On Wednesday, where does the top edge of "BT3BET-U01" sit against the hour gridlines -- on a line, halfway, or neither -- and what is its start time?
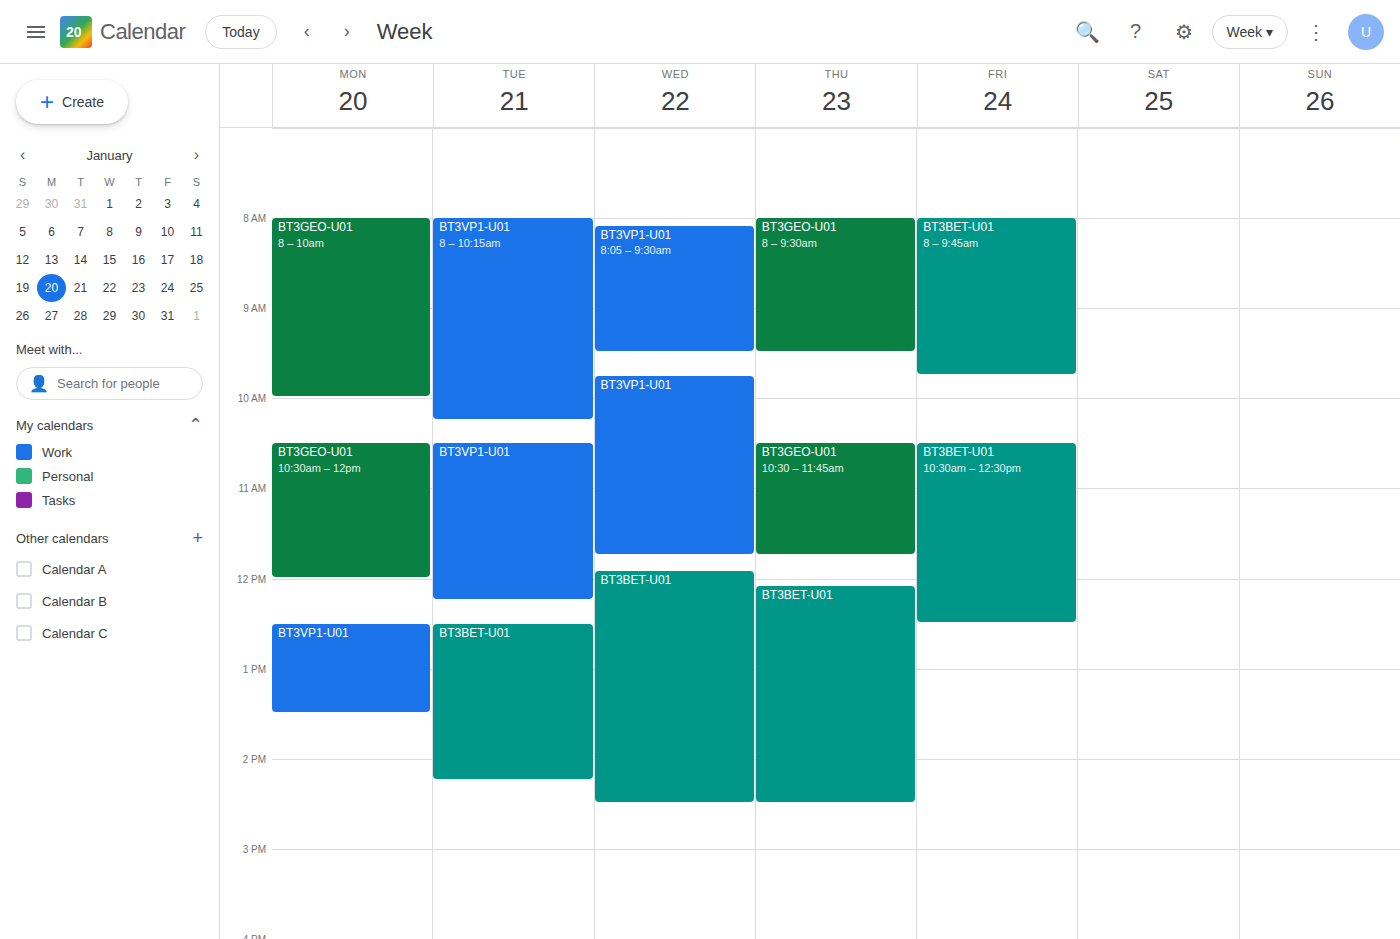
11:55 AM -- neither: 55 minutes below the 11 AM line and 5 minutes above the 12 PM line.